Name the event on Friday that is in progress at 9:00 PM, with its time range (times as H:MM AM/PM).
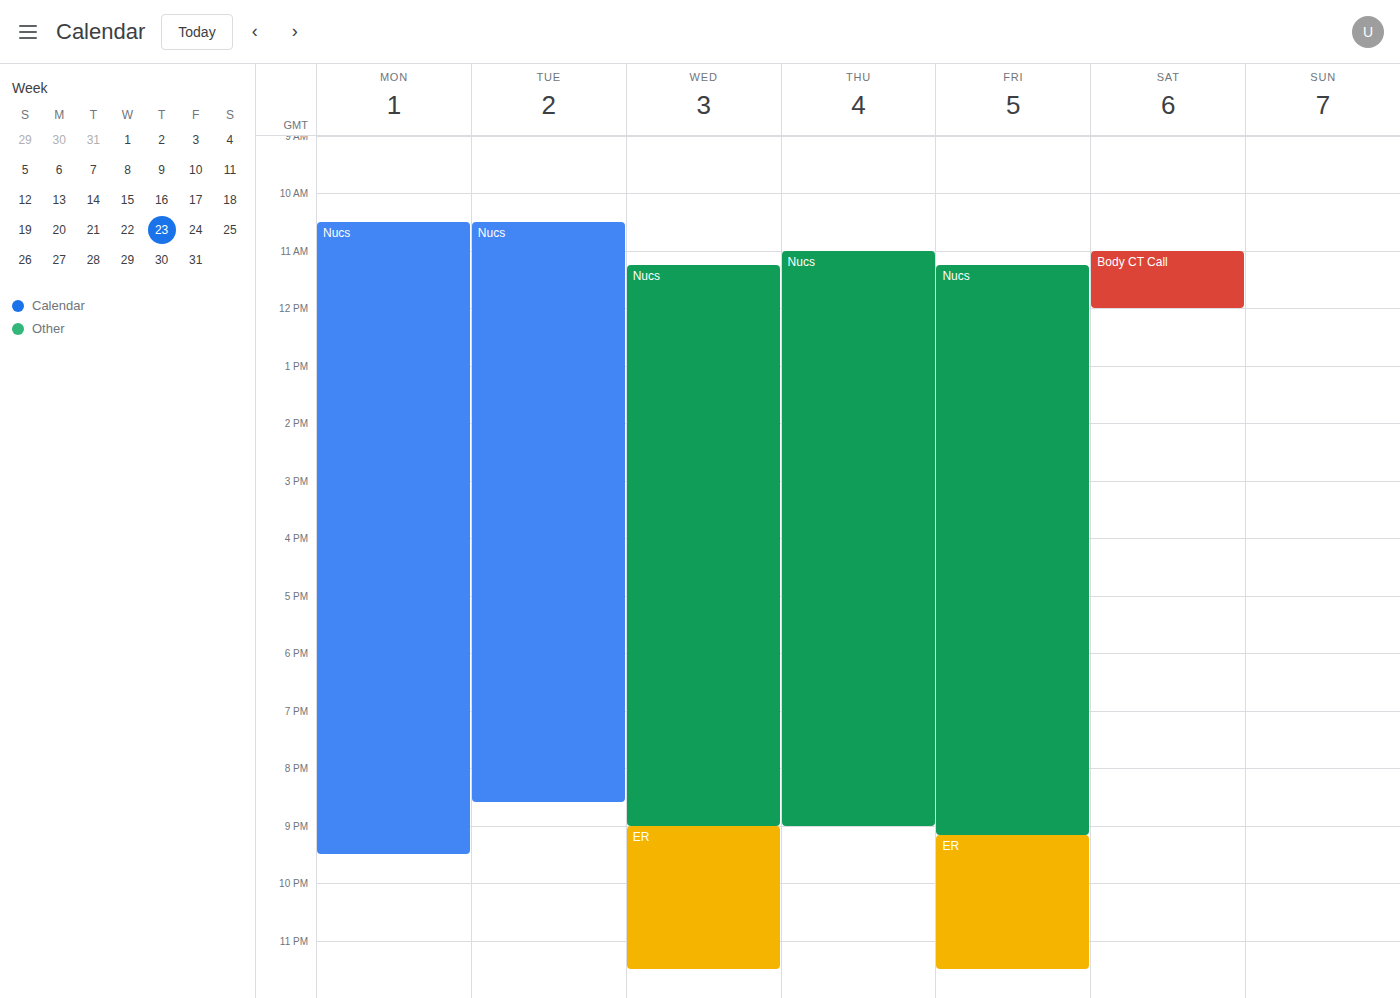
"Nucs", 11:15 AM to 9:10 PM